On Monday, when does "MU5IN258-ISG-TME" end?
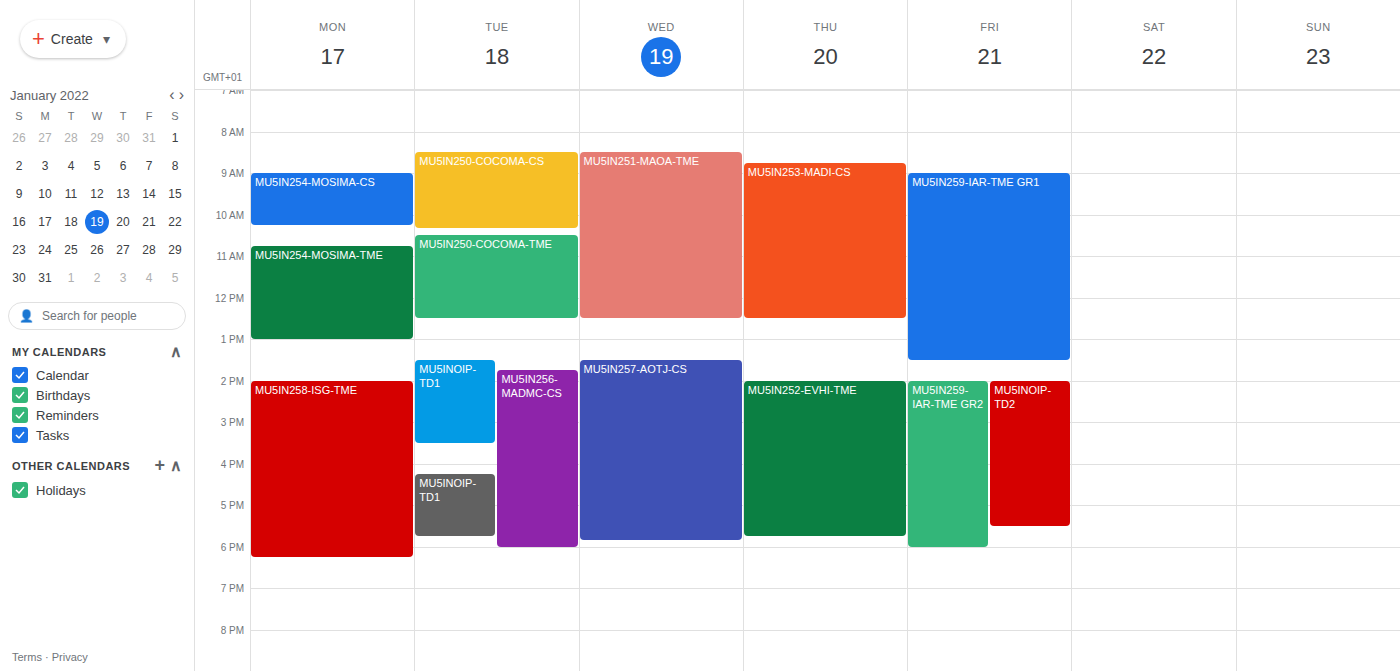
6:15 PM